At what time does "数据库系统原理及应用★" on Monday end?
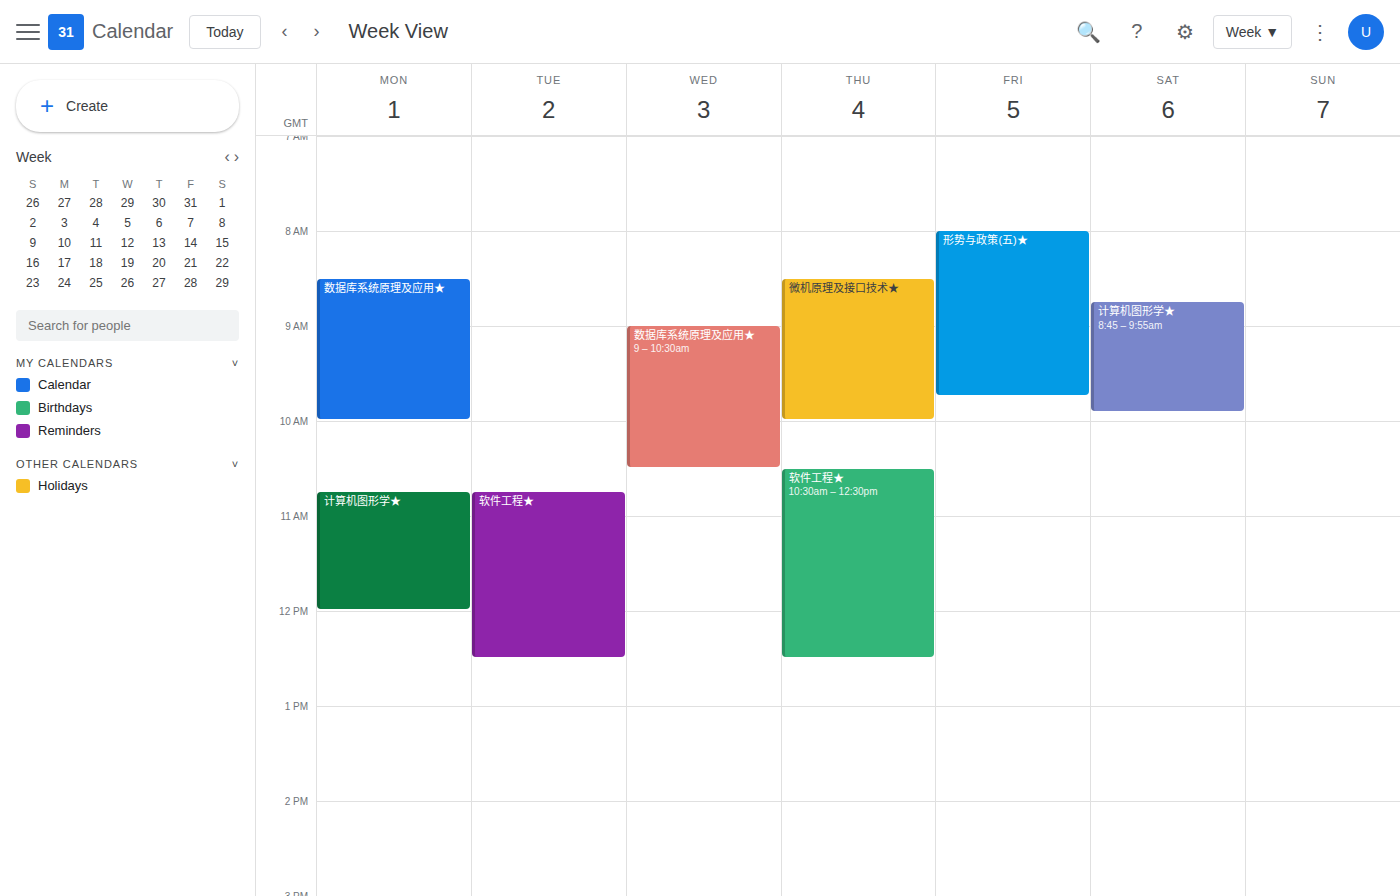
10:00 AM